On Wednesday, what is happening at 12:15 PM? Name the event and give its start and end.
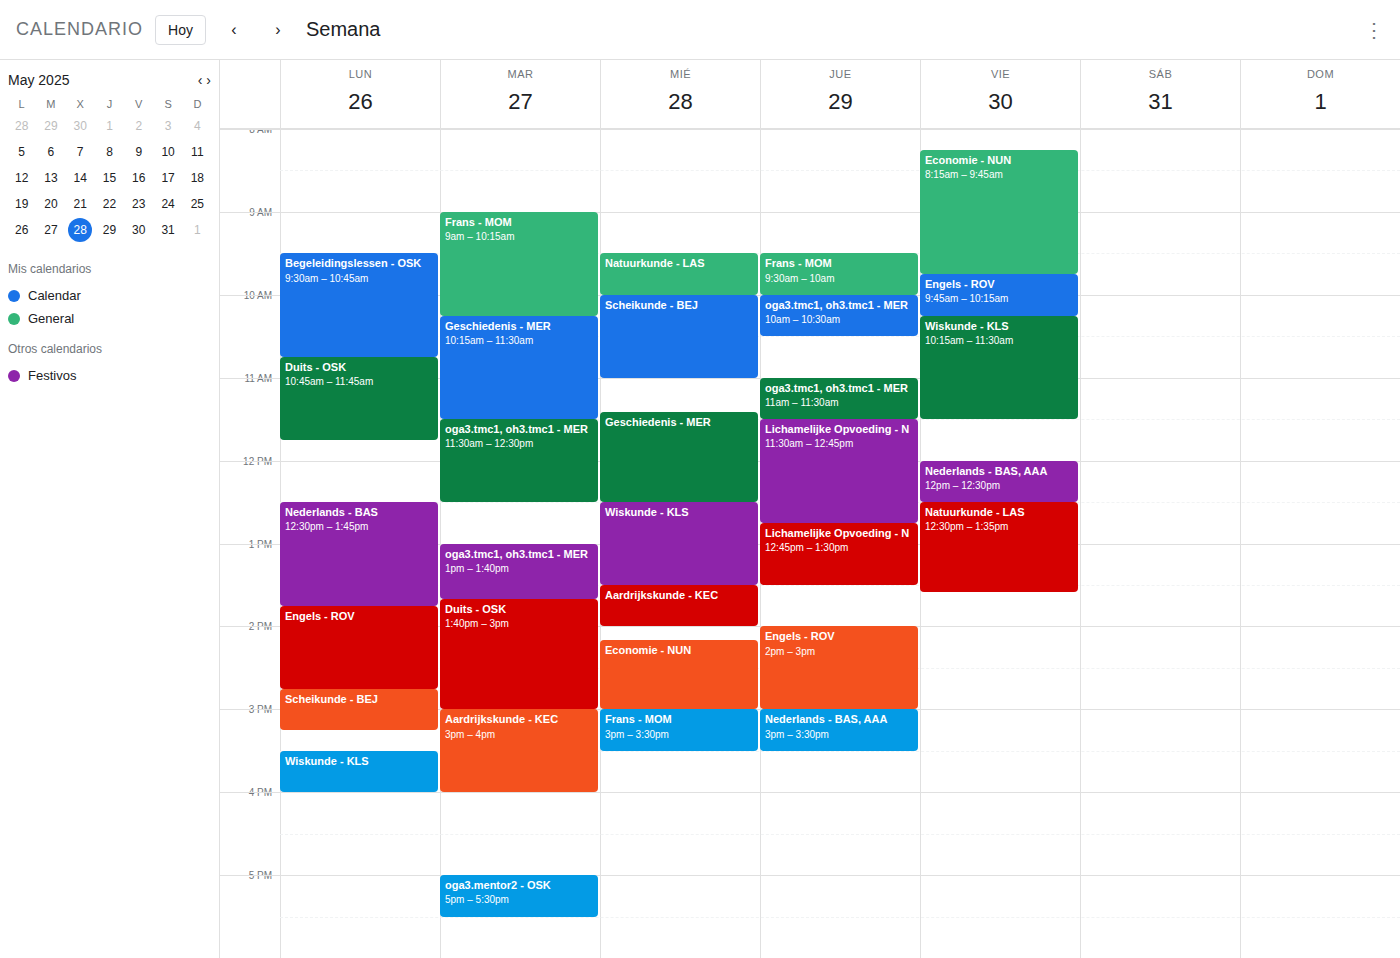
"Geschiedenis - MER", 11:25 AM to 12:30 PM